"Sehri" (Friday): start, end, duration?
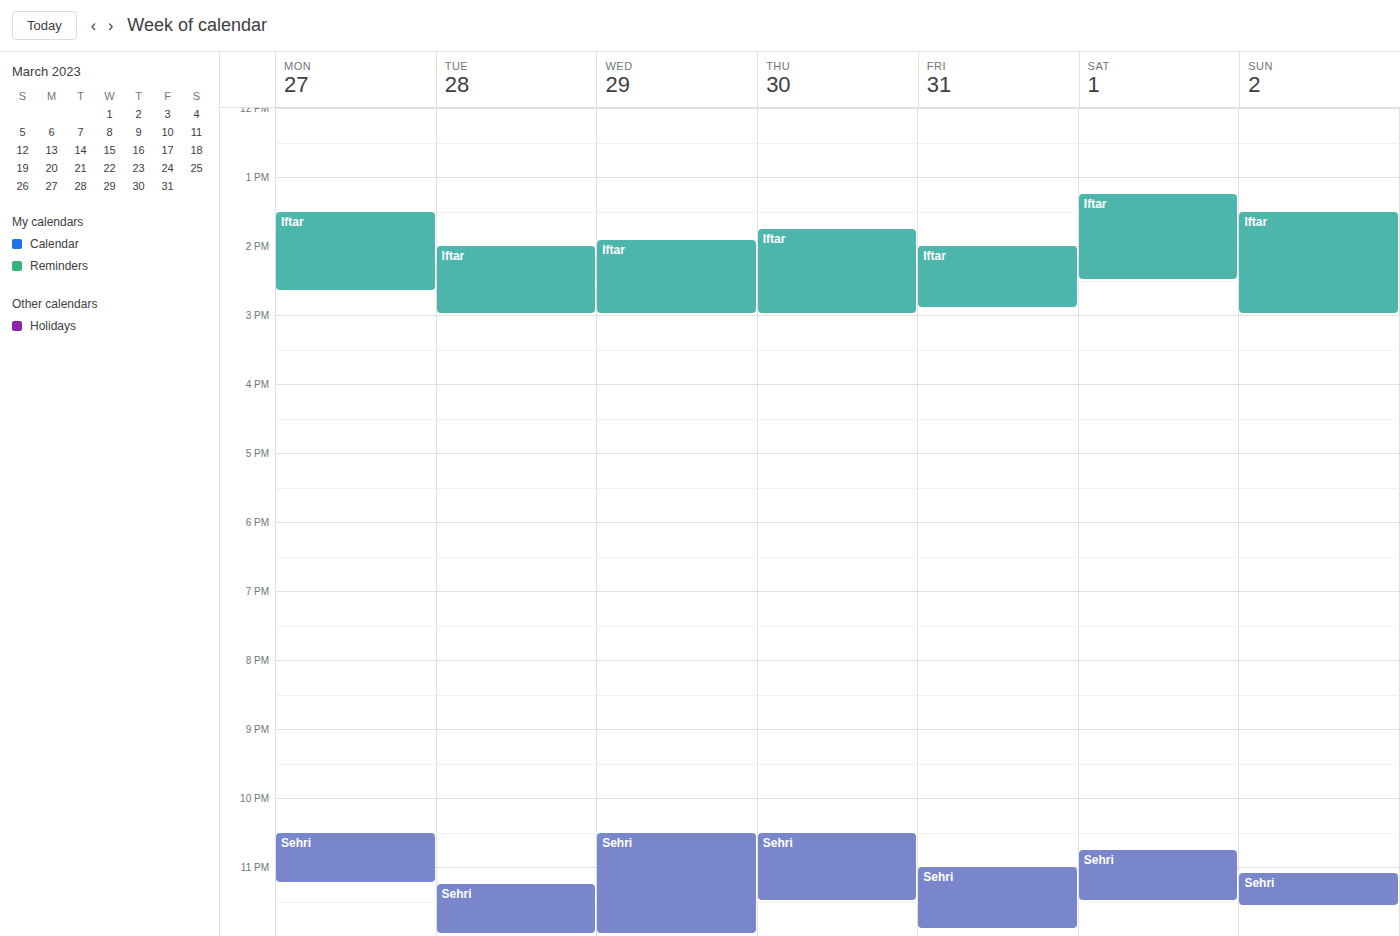
11:00 PM to 11:55 PM, 55 minutes